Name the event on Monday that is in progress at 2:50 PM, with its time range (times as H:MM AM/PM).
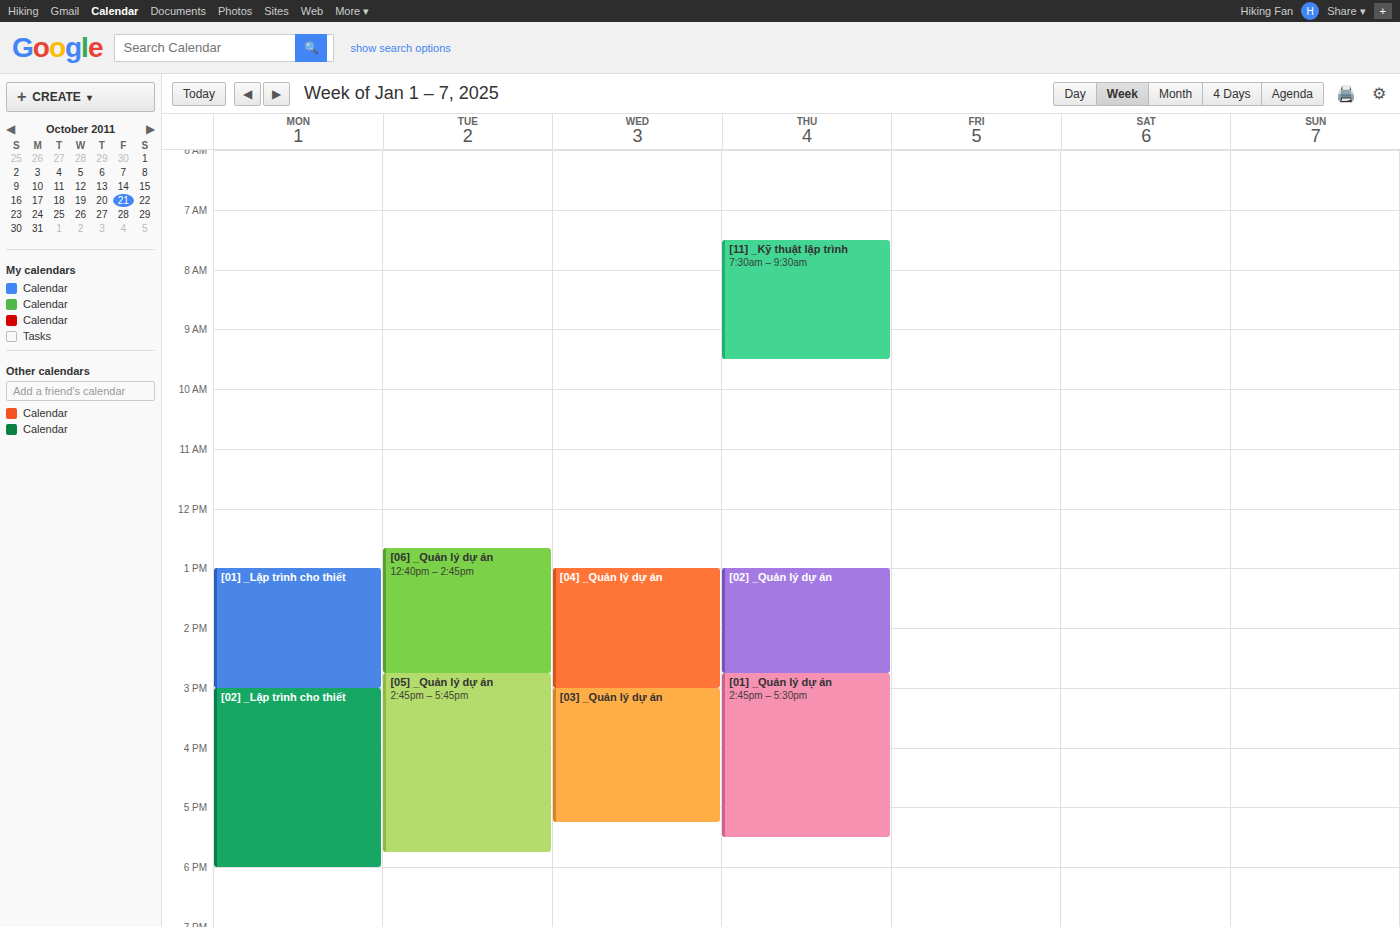
"[01] _Lập trình cho thiết", 1:00 PM to 3:00 PM